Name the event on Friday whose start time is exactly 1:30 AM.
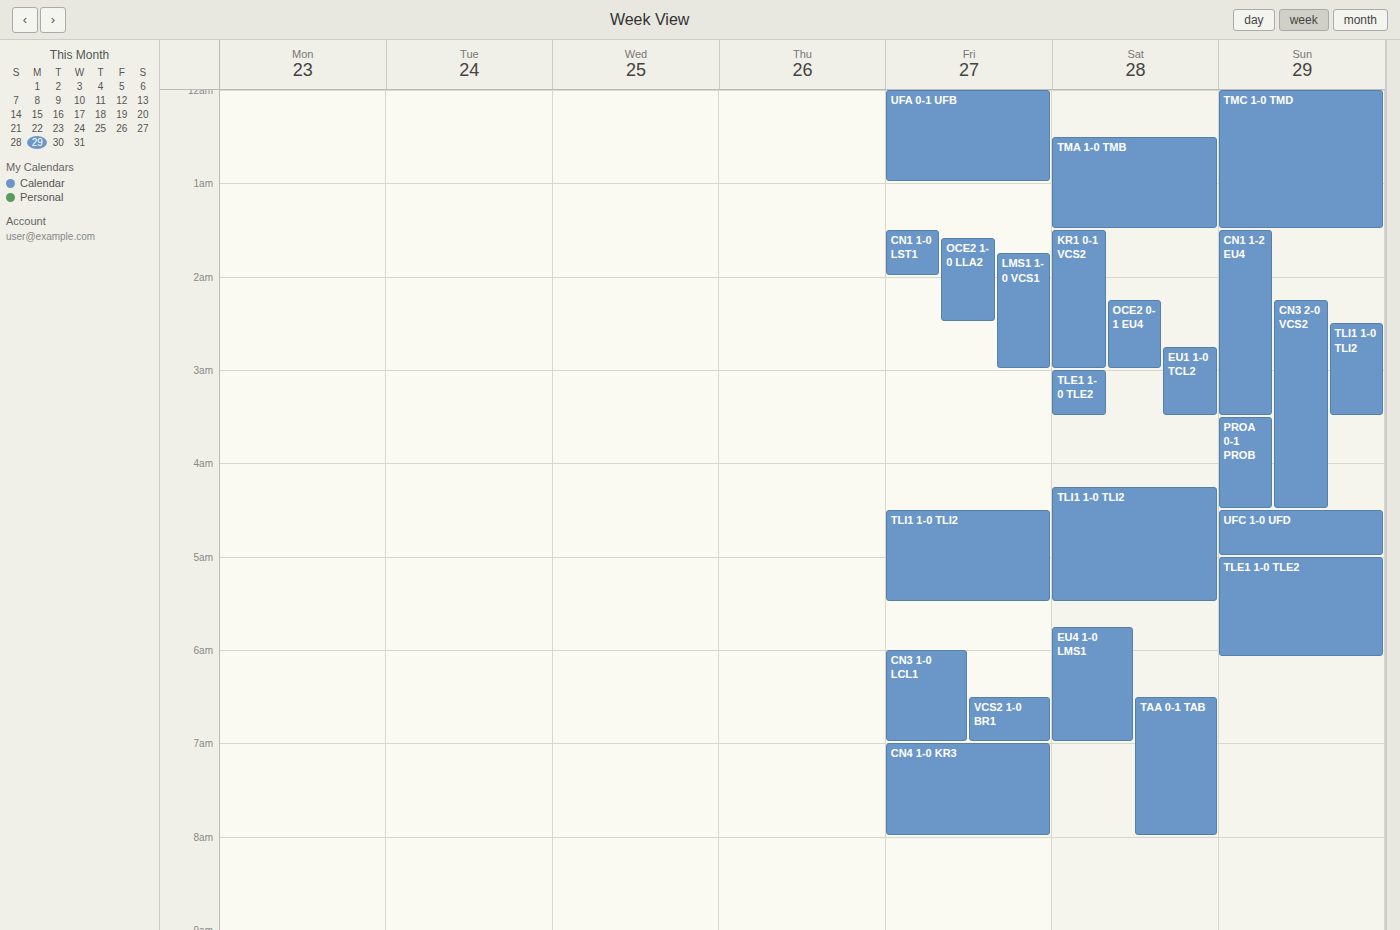
"CN1 1-0 LST1"